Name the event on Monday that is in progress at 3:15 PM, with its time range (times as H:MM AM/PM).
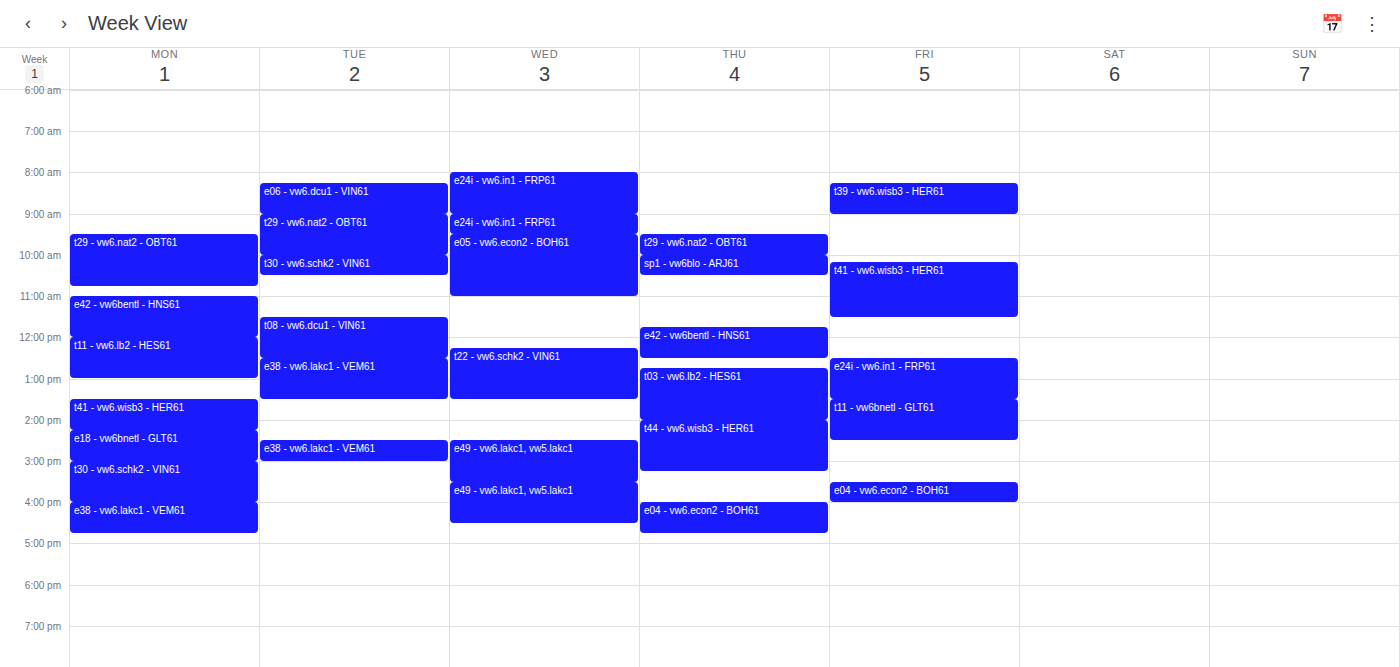
"t30 - vw6.schk2 - VIN61", 3:00 PM to 4:00 PM